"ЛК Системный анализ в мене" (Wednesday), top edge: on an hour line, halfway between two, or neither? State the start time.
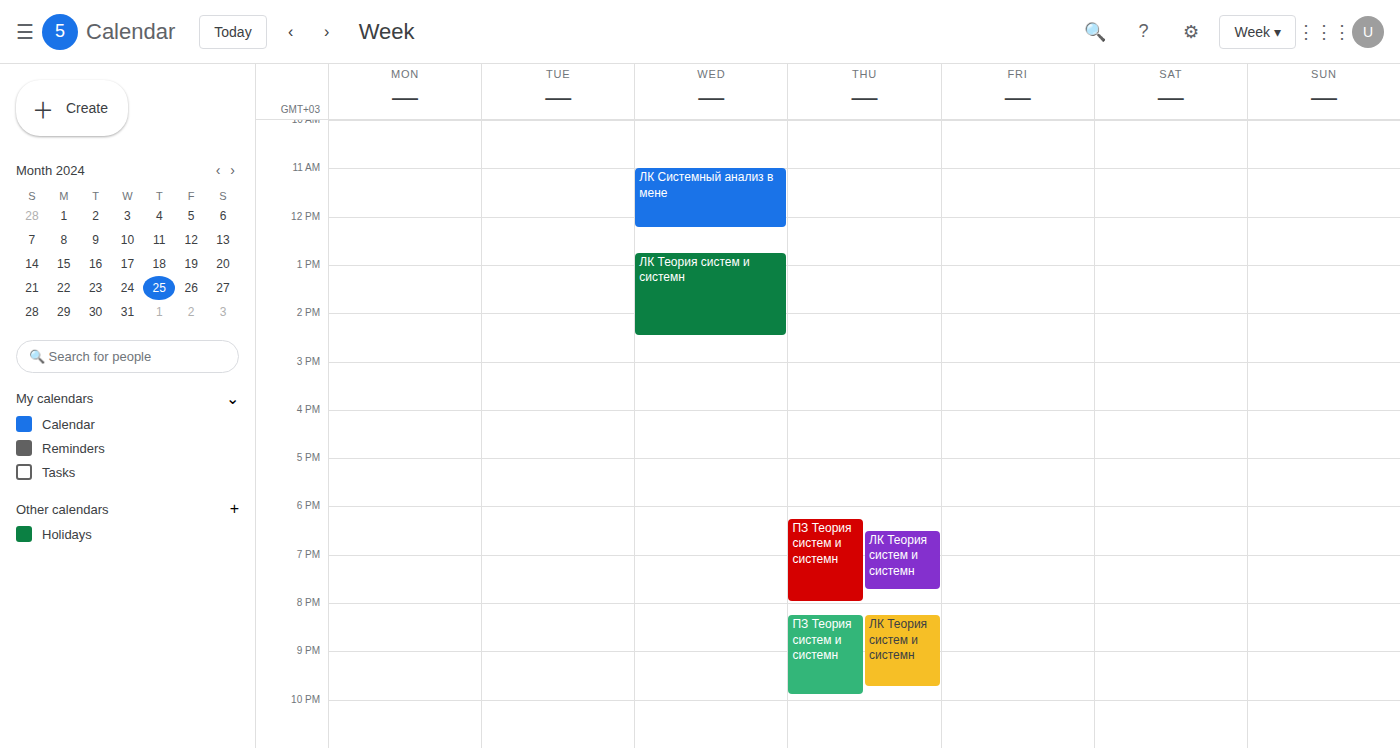
11:00 -- exactly on the 11:00 line.